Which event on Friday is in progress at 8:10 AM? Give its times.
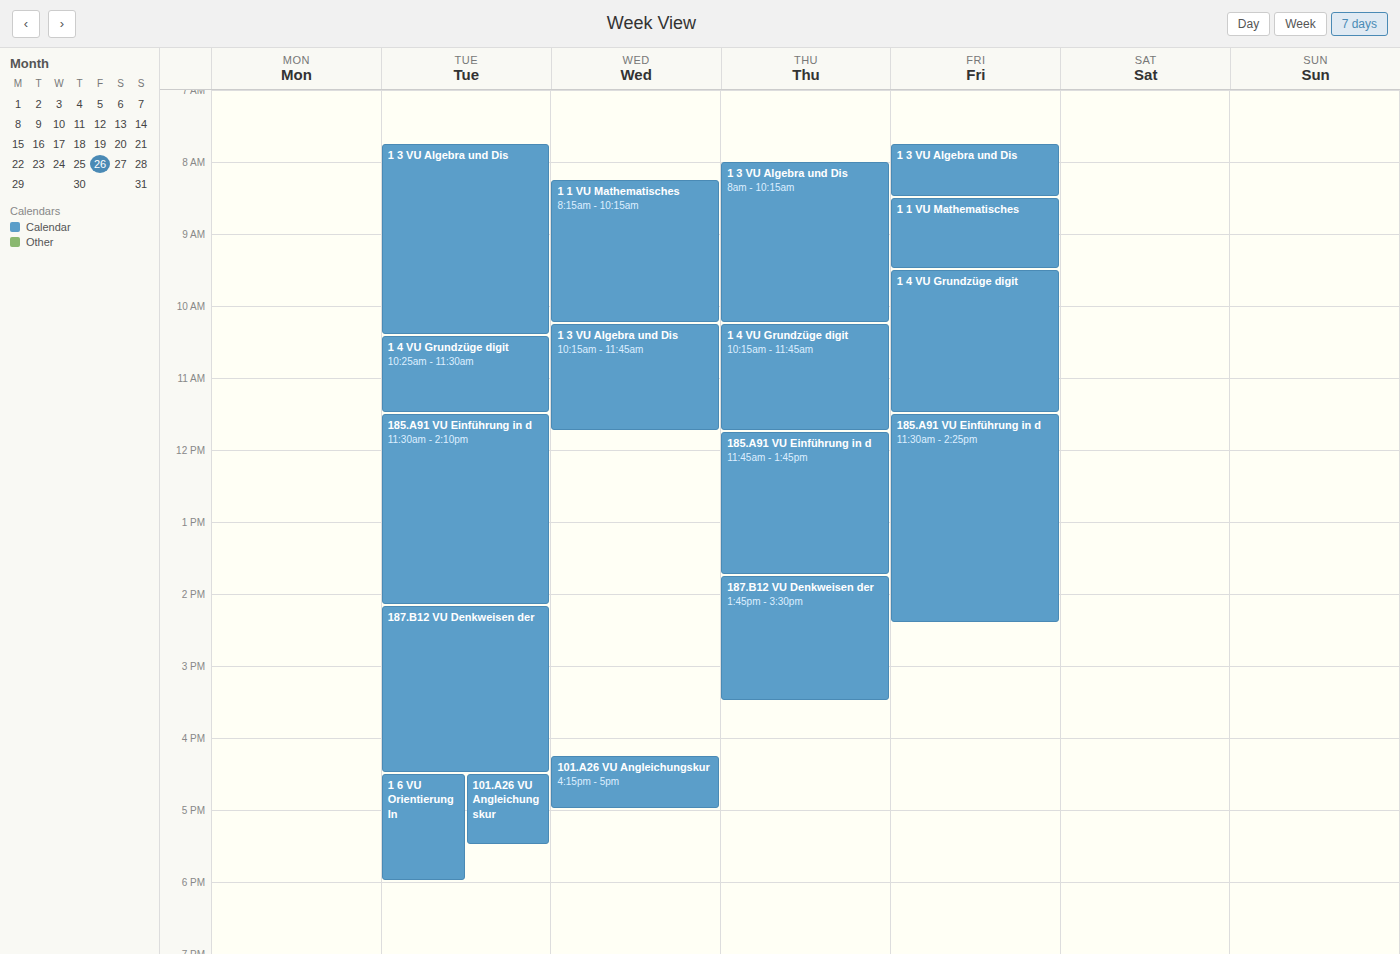
"1 3 VU Algebra und Dis", 7:45 AM to 8:30 AM